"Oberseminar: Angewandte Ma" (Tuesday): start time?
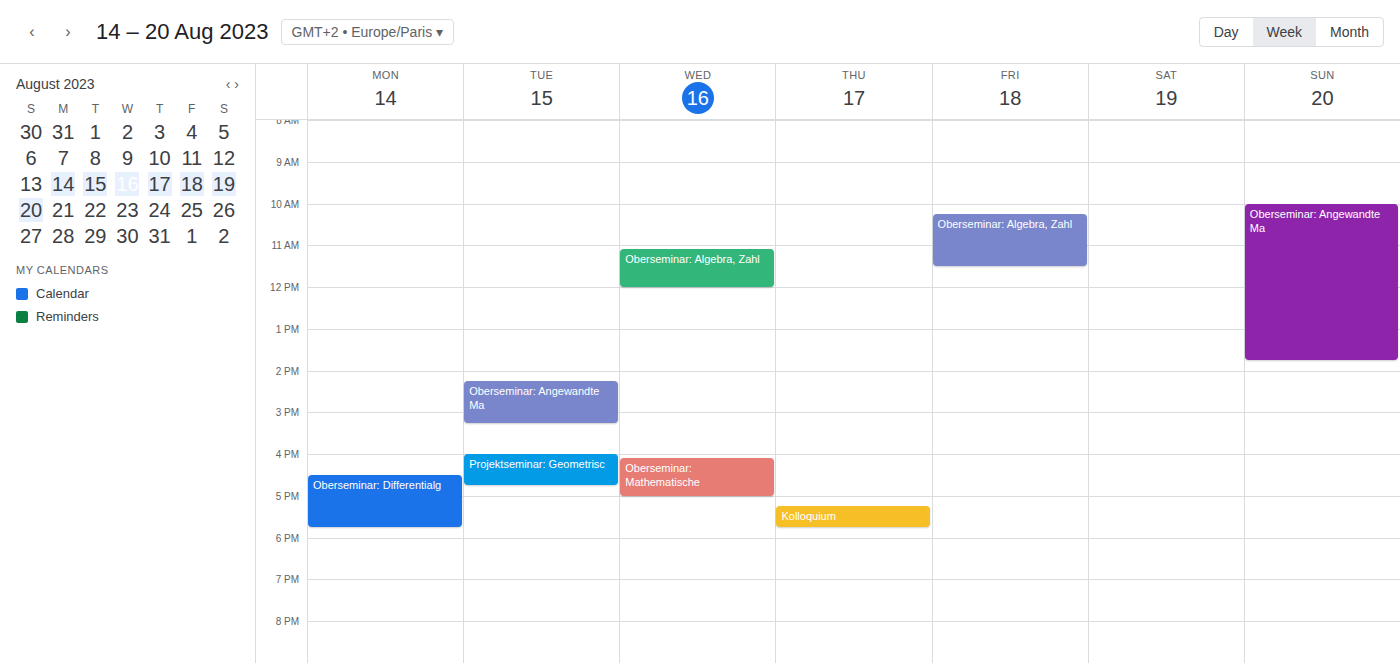
2:15 PM